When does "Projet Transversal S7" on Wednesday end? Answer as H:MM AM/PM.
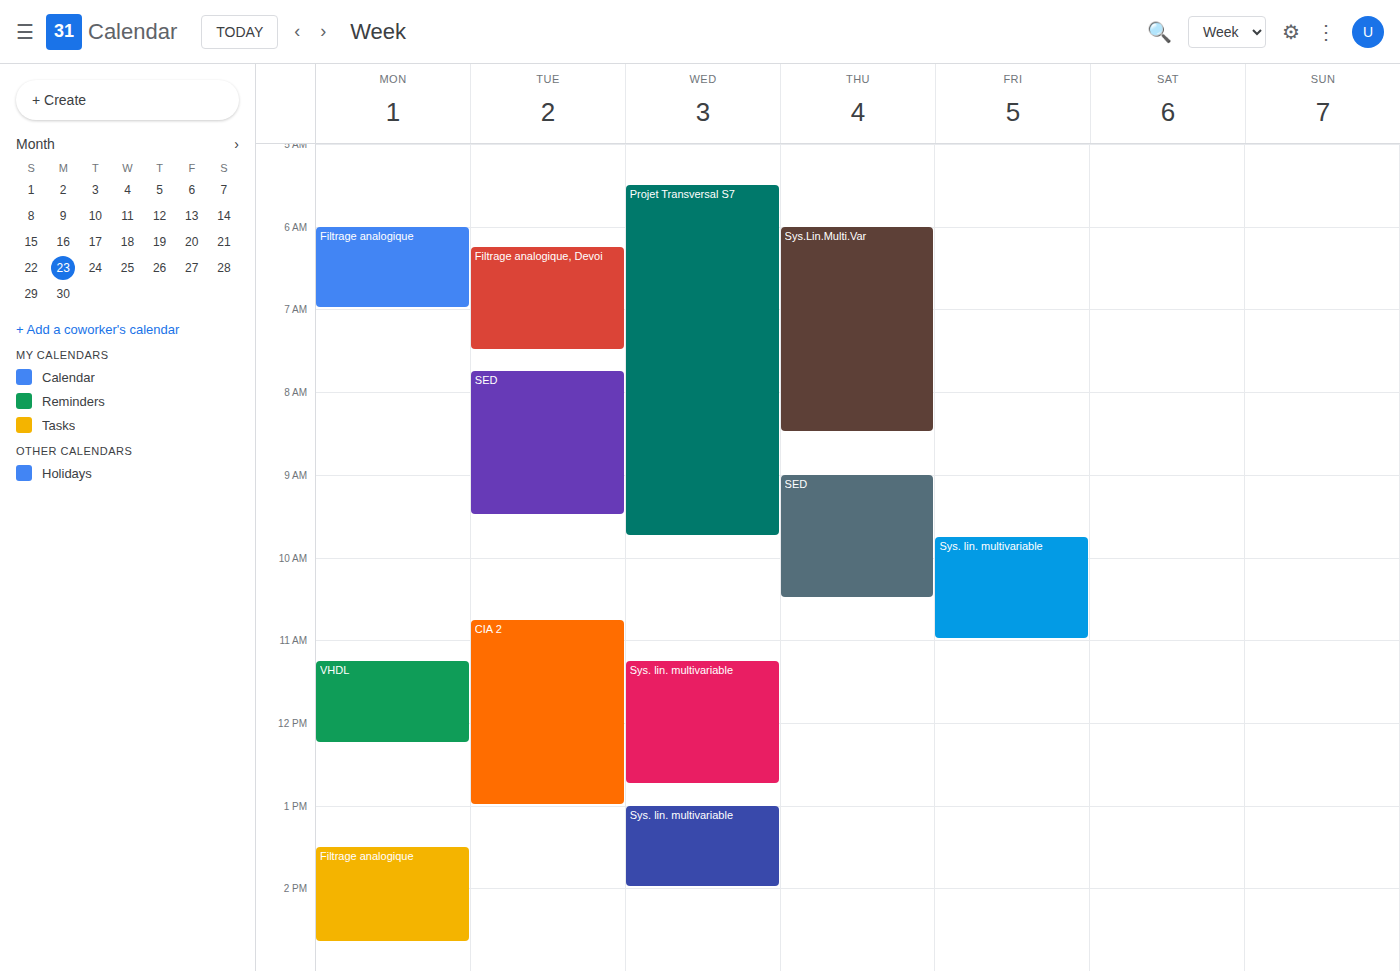
9:45 AM